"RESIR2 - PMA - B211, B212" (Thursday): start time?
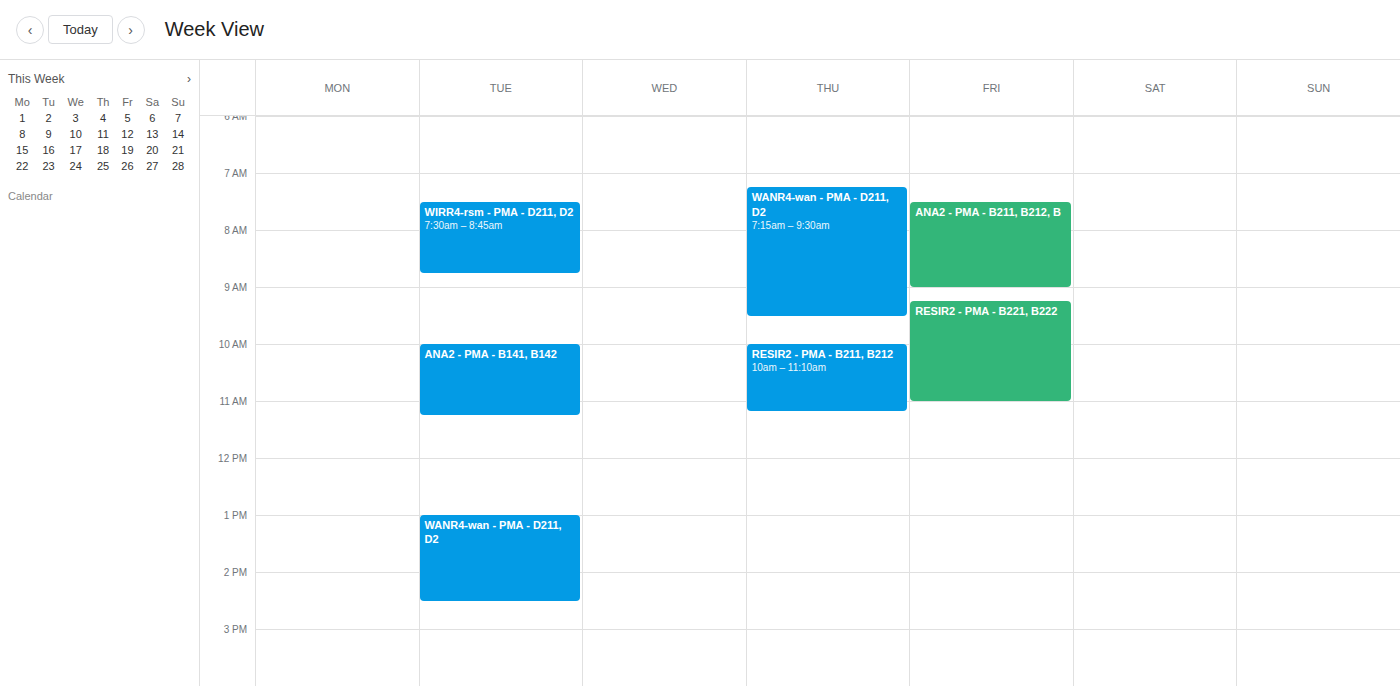
10:00 AM